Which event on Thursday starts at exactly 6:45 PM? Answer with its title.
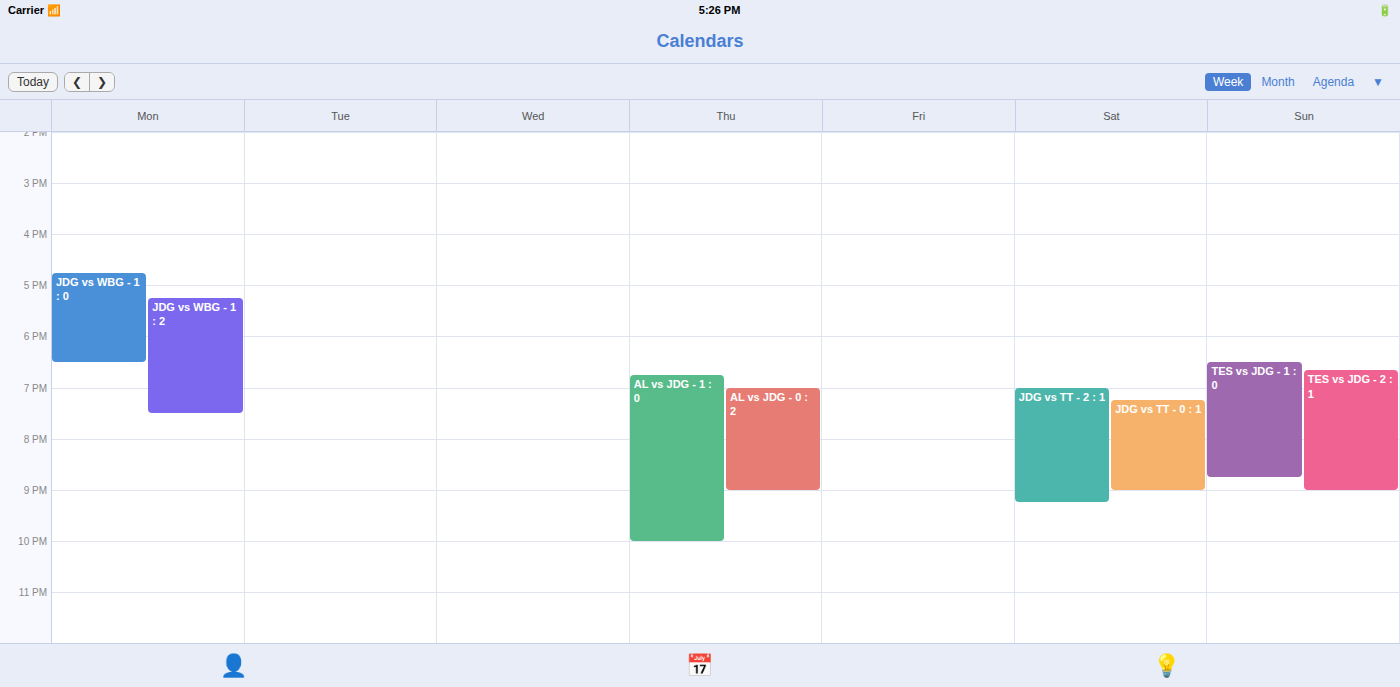
"AL vs JDG - 1 : 0"